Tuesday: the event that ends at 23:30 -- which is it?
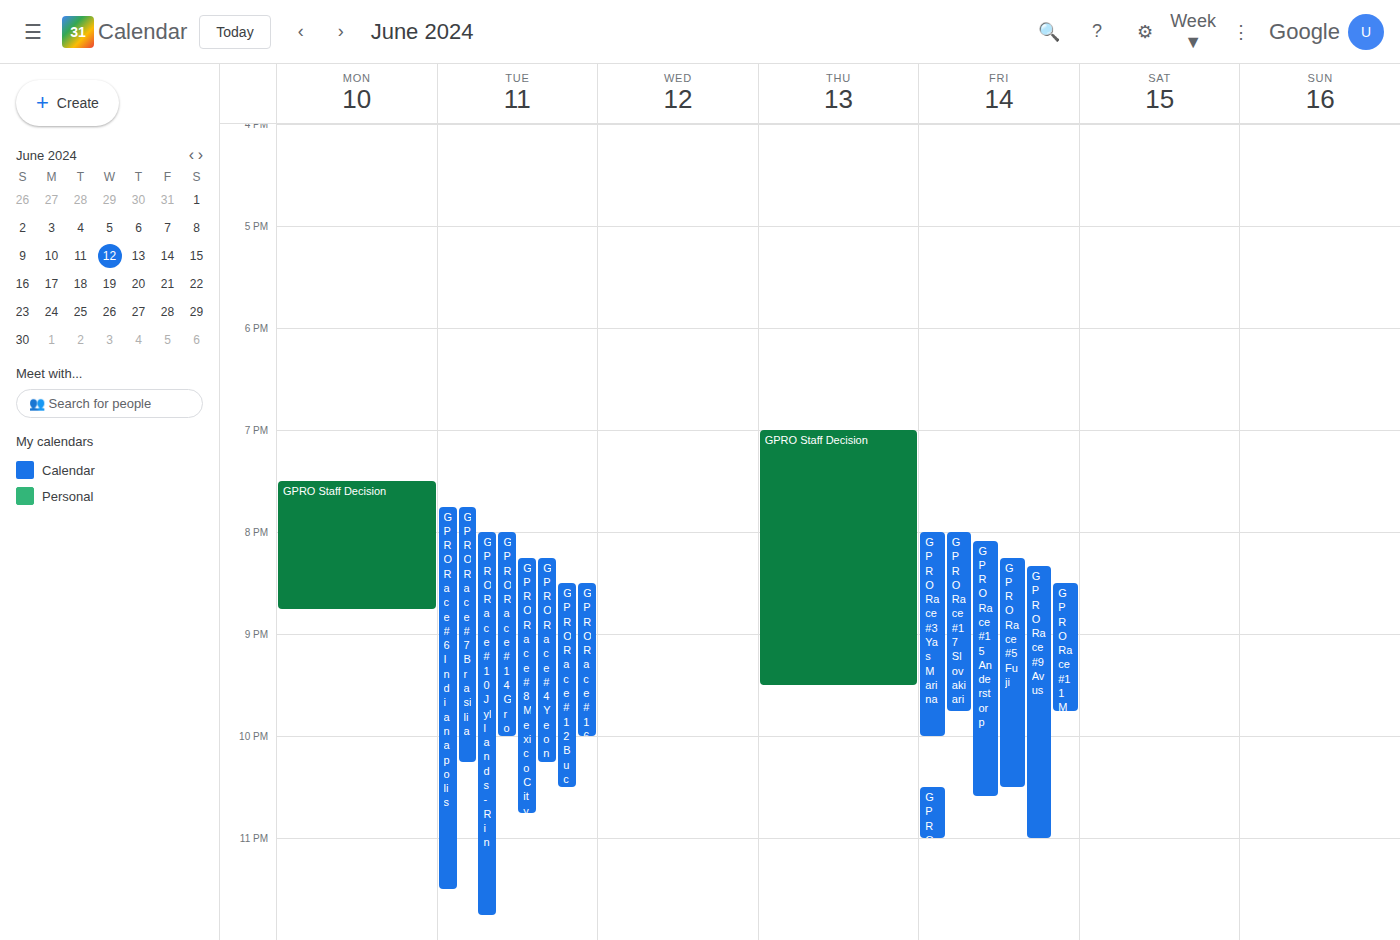
"GPRO Race #6 Indianapolis"